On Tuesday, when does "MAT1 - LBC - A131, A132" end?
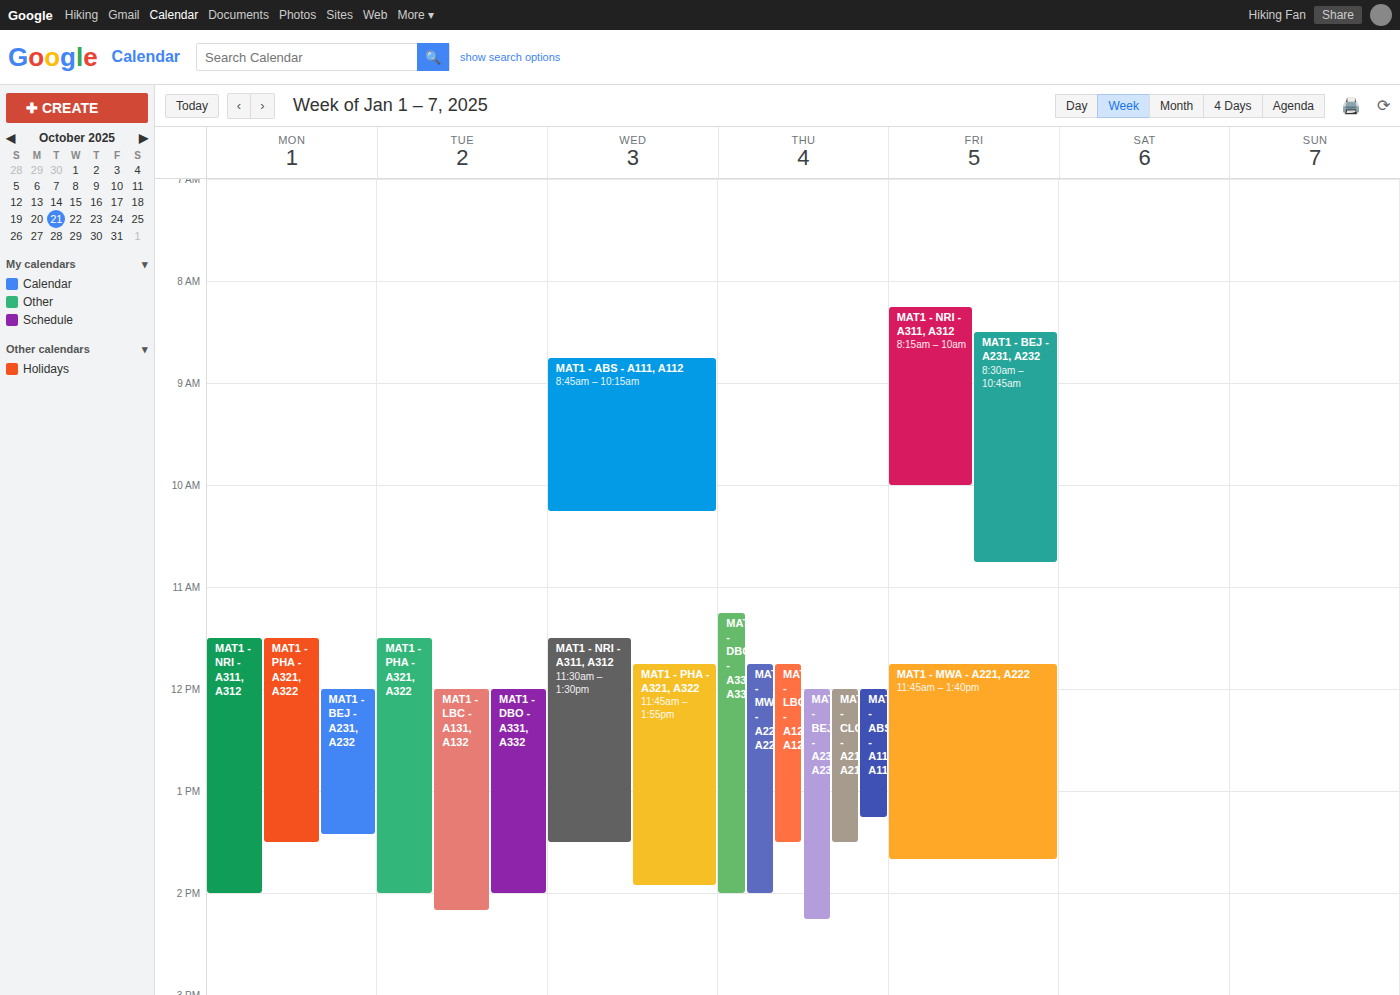
2:10 PM